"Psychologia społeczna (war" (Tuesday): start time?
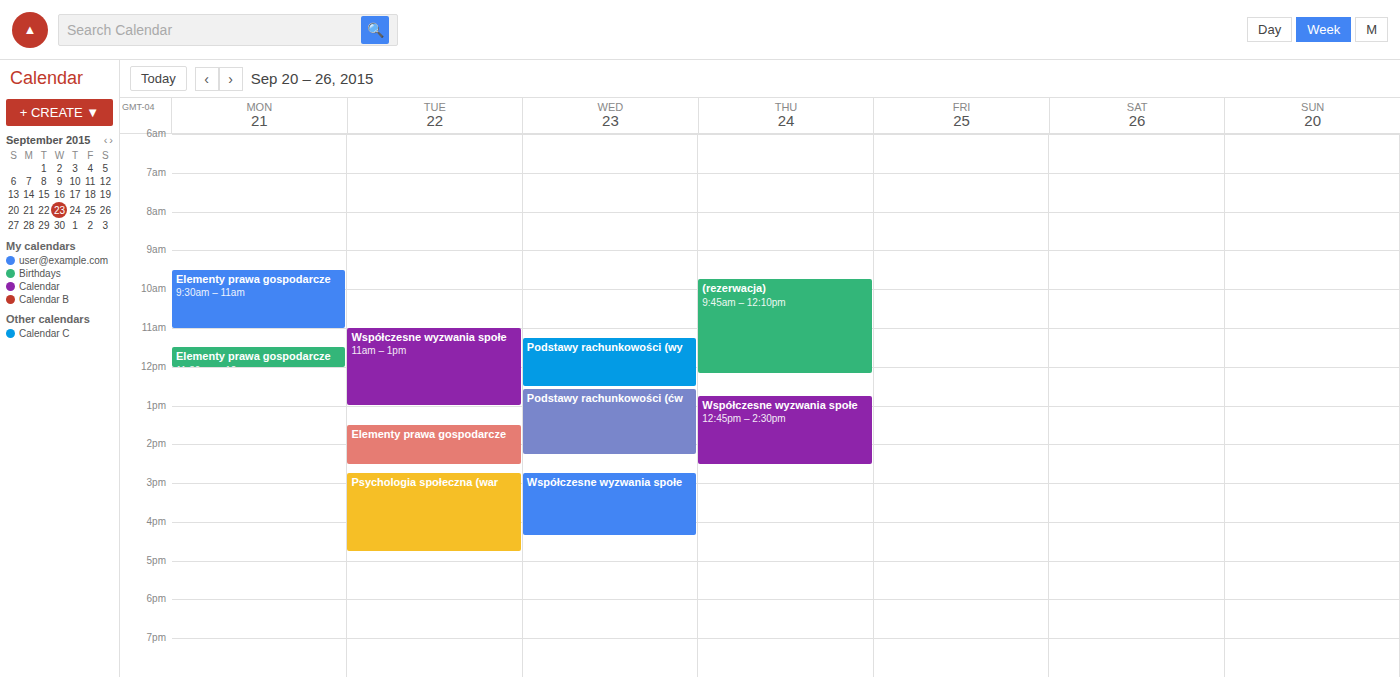
2:45 PM